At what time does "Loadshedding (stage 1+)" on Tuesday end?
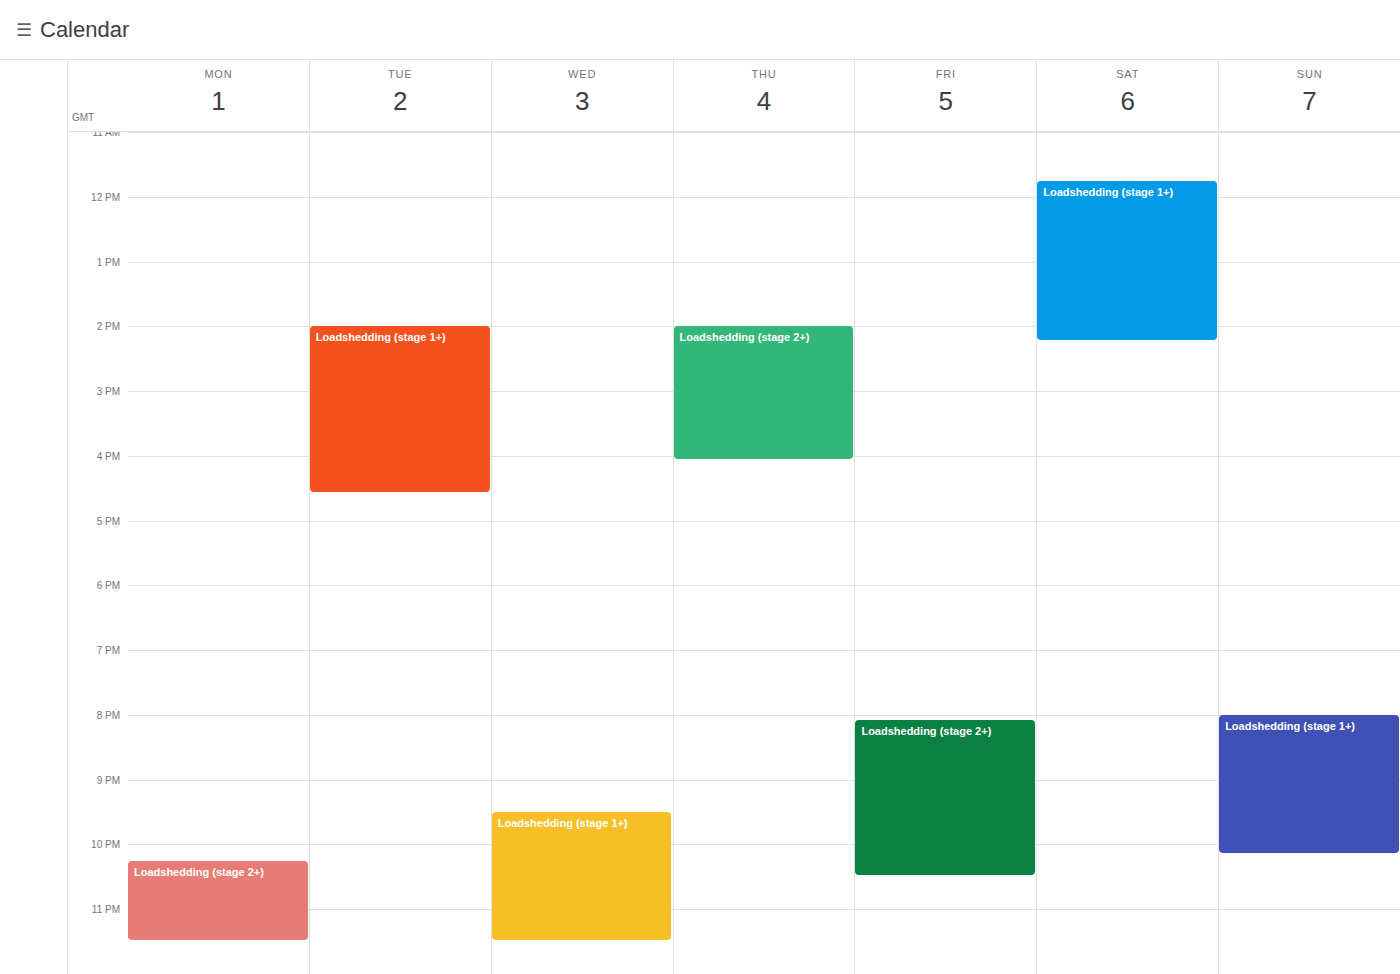
4:35 PM